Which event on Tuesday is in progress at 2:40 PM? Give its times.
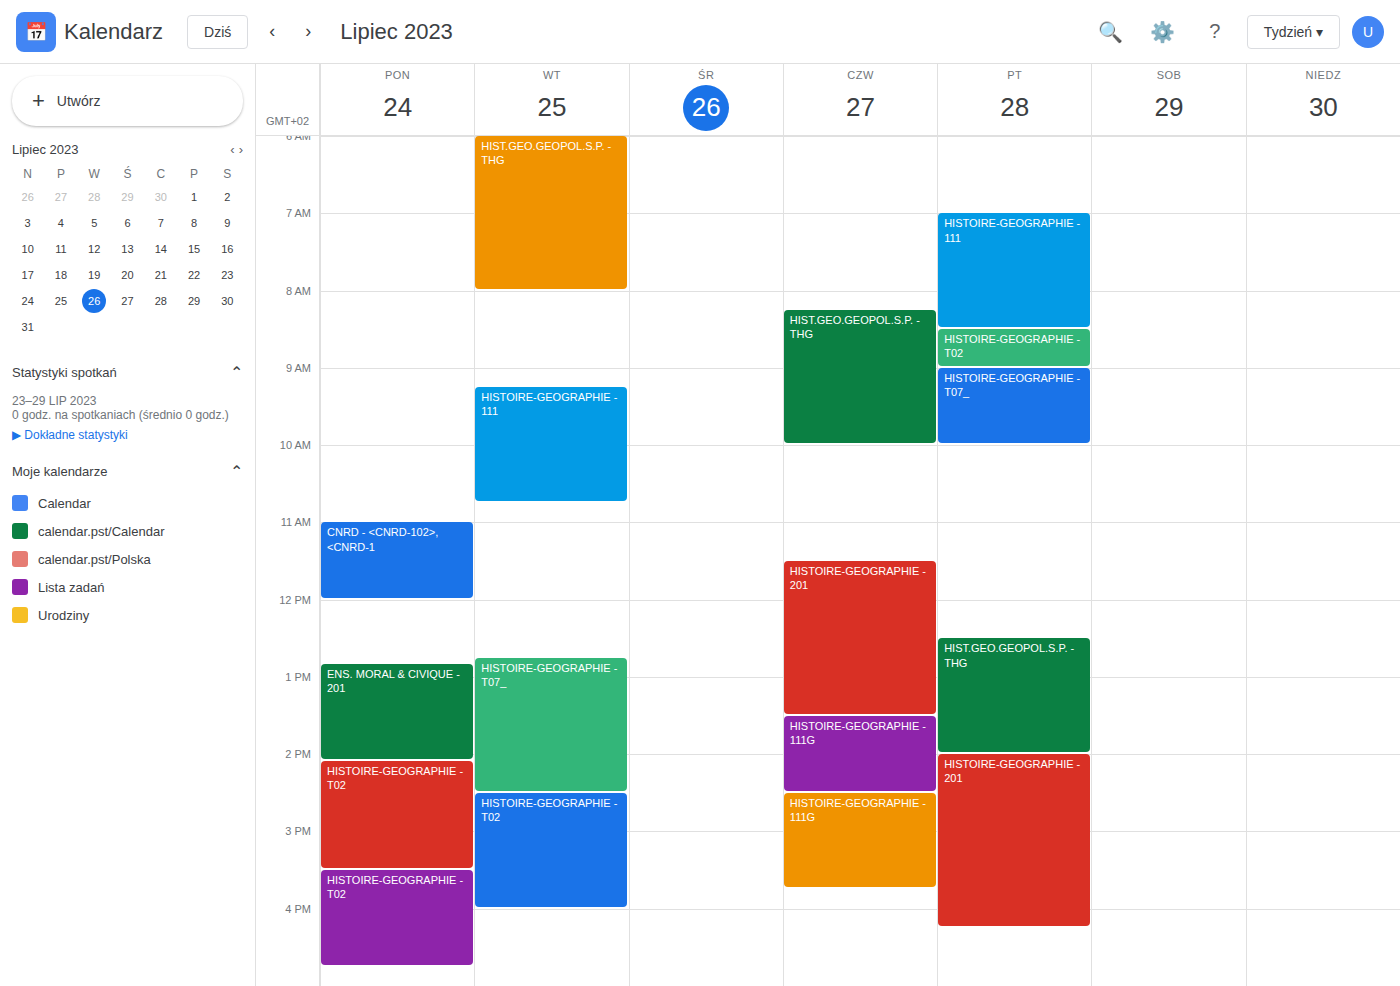
"HISTOIRE-GEOGRAPHIE - T02", 2:30 PM to 4:00 PM